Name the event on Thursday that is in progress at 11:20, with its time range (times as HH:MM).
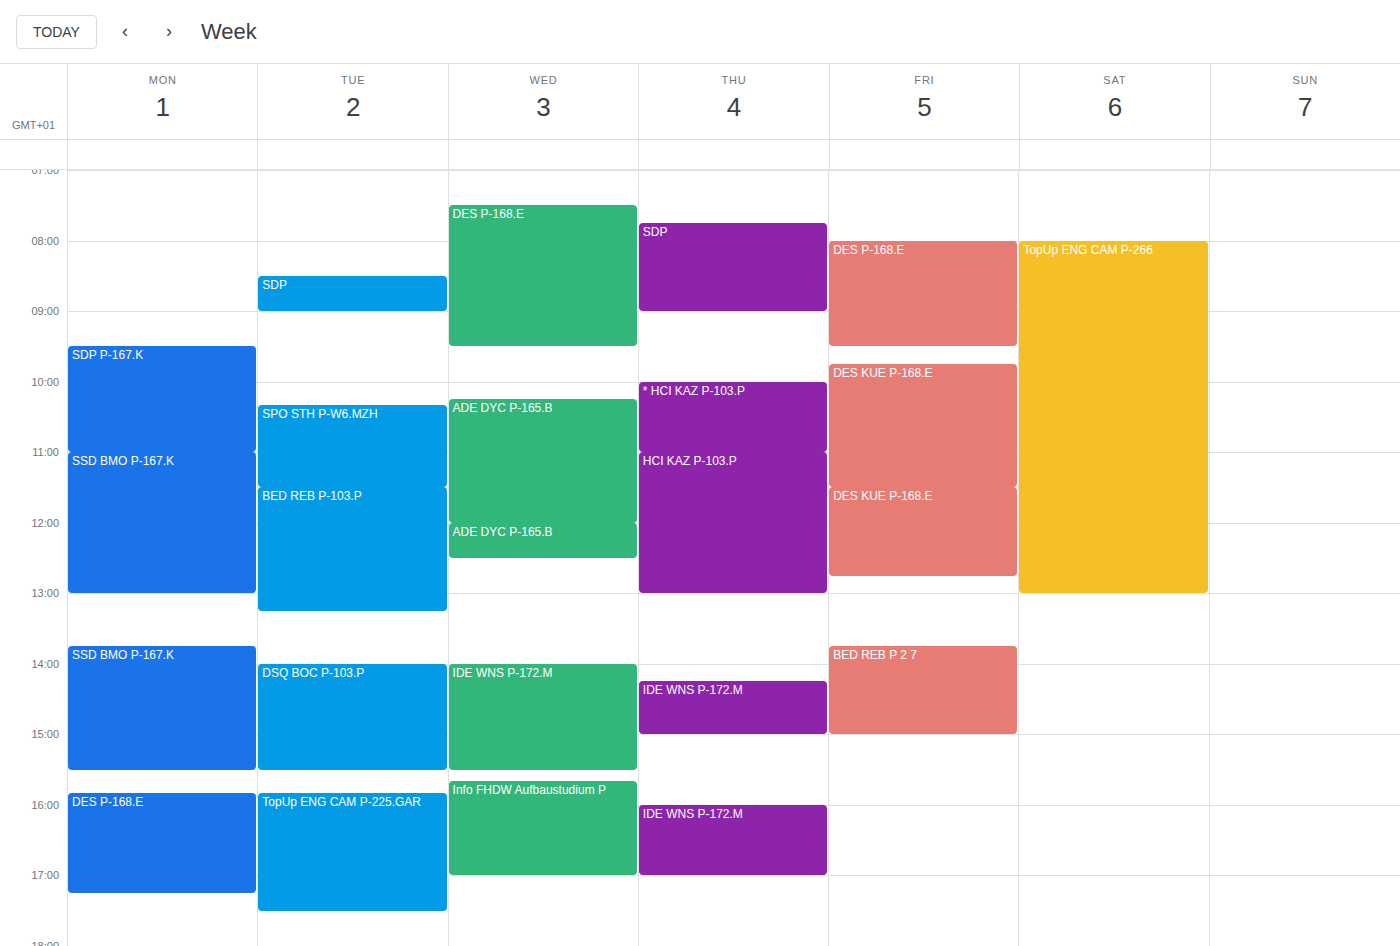
"HCI KAZ P-103.P", 11:00 to 13:00